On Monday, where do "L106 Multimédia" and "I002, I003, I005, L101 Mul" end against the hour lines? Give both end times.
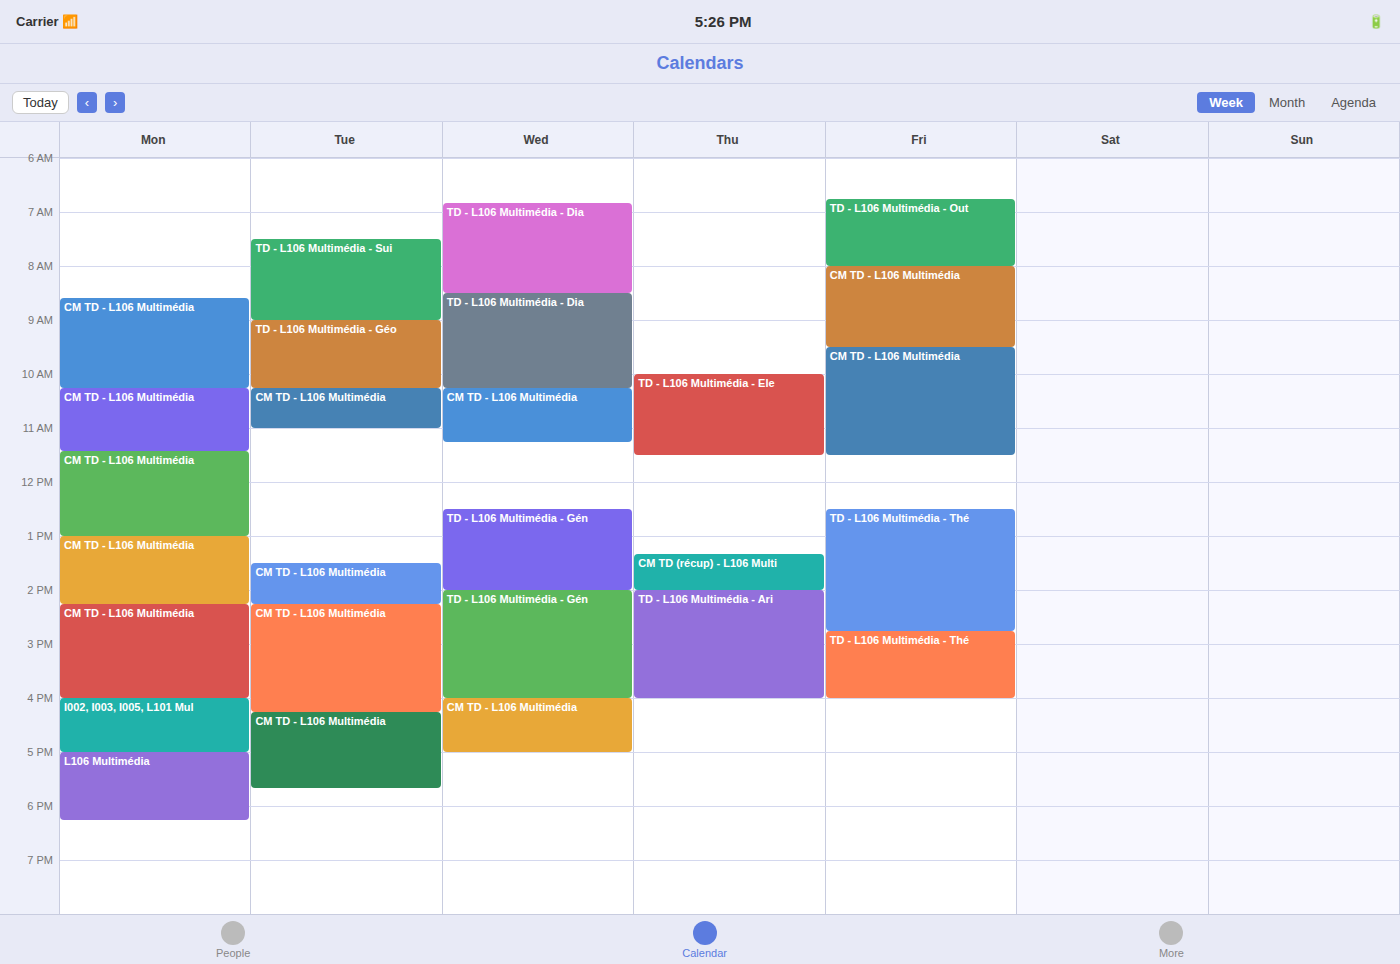
"L106 Multimédia": 6:15 PM, neither: a quarter of the way from the 6 PM line to the 7 PM line. "I002, I003, I005, L101 Mul": 5:00 PM, exactly on the 5 PM line.